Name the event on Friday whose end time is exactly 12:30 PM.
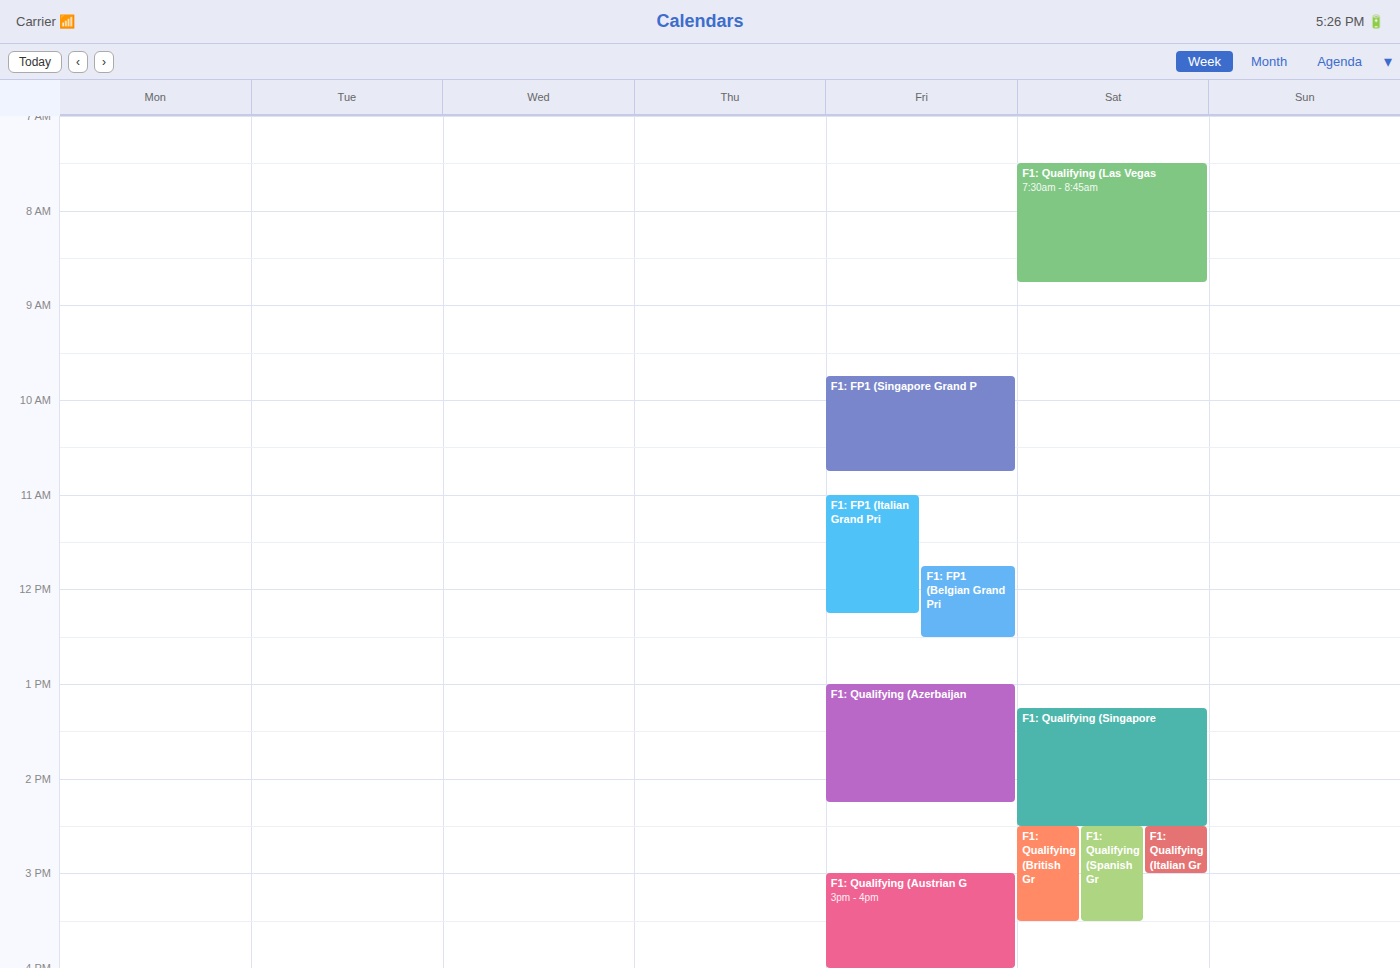
"F1: FP1 (Belgian Grand Pri"